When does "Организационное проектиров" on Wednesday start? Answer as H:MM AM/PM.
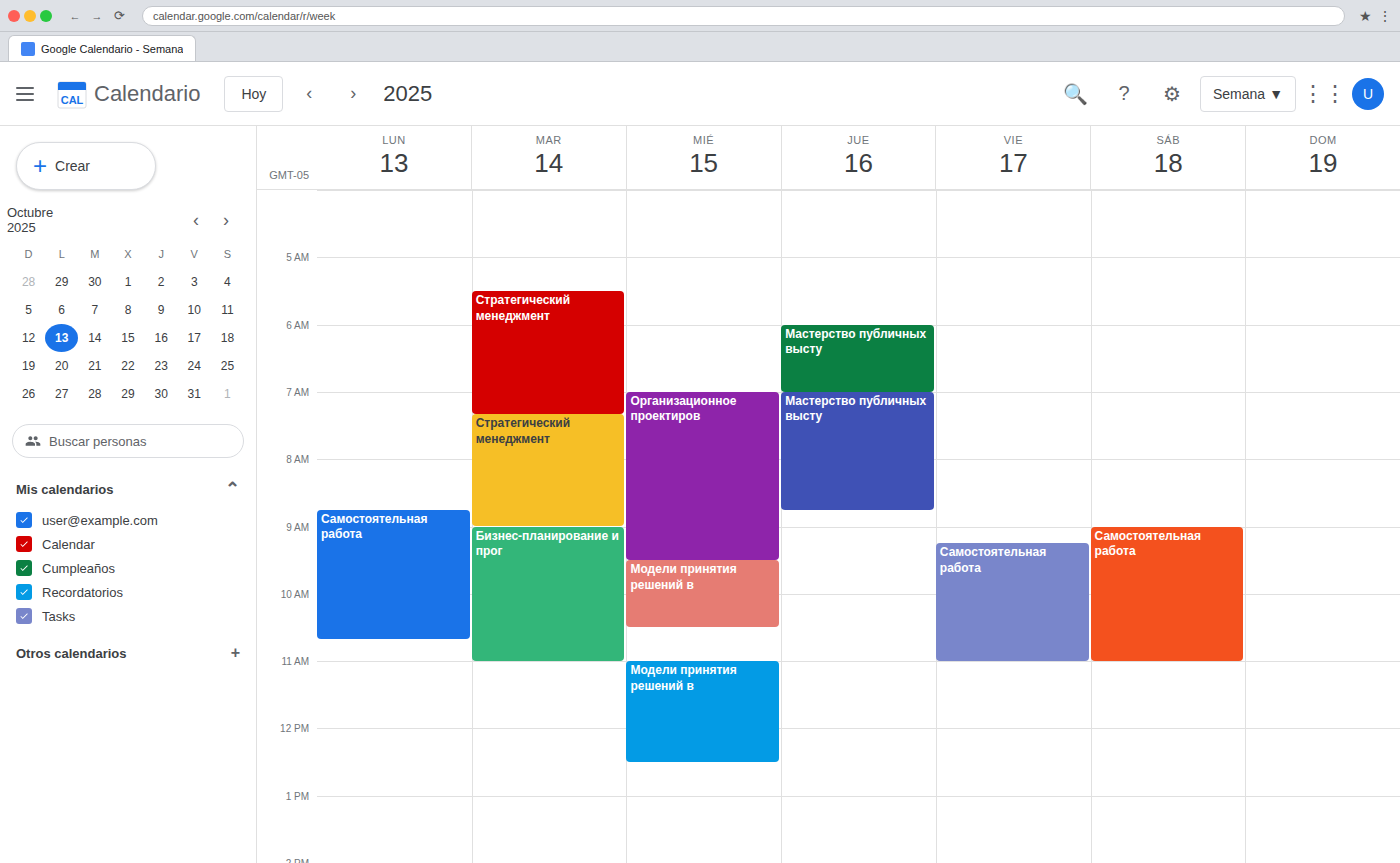
7:00 AM